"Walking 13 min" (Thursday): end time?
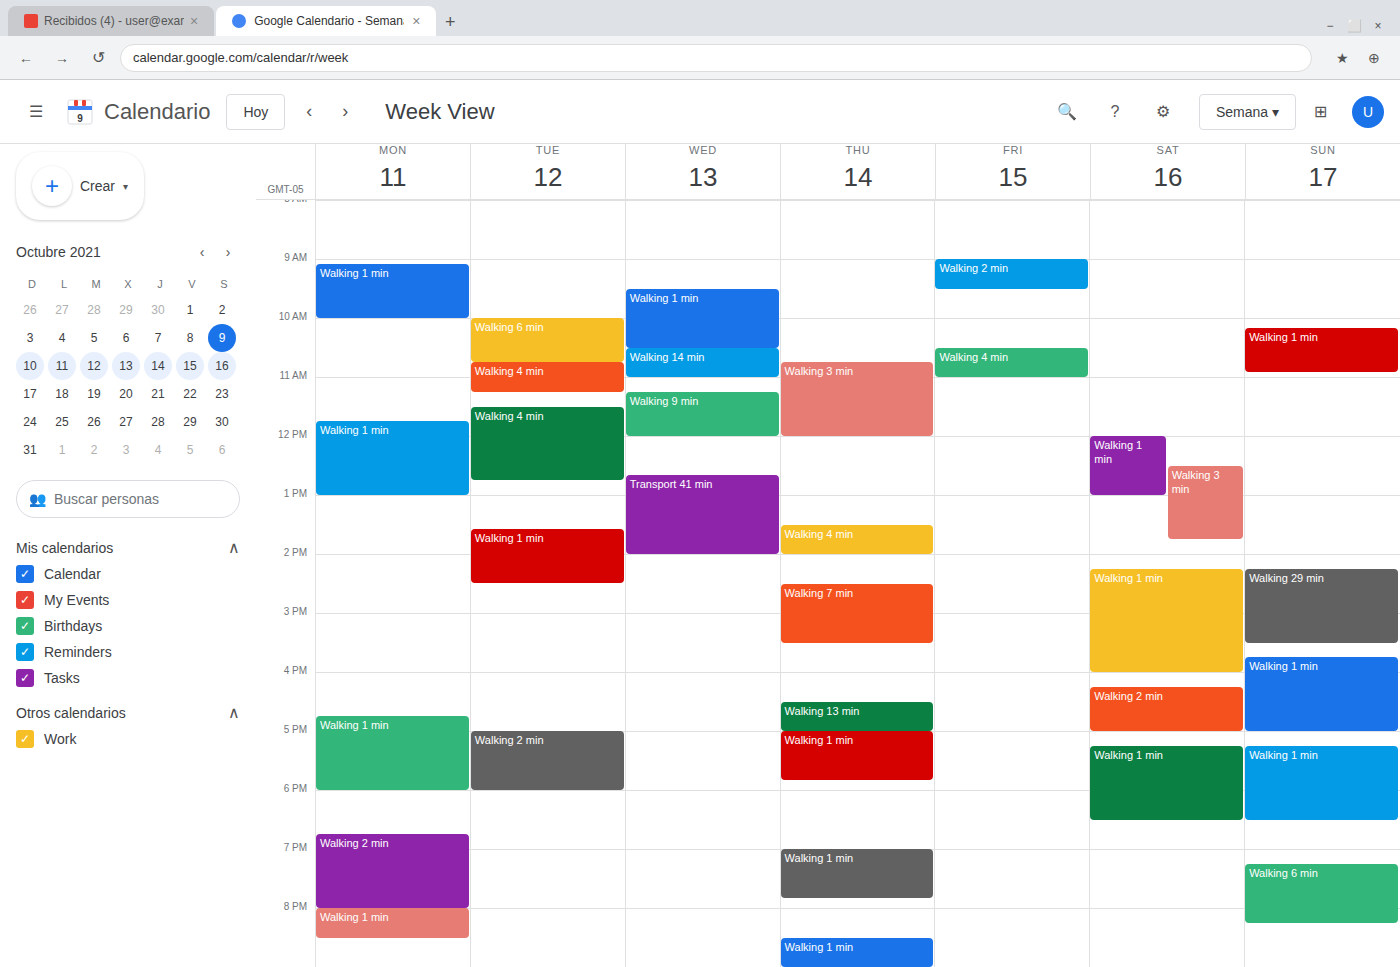
5:00 PM